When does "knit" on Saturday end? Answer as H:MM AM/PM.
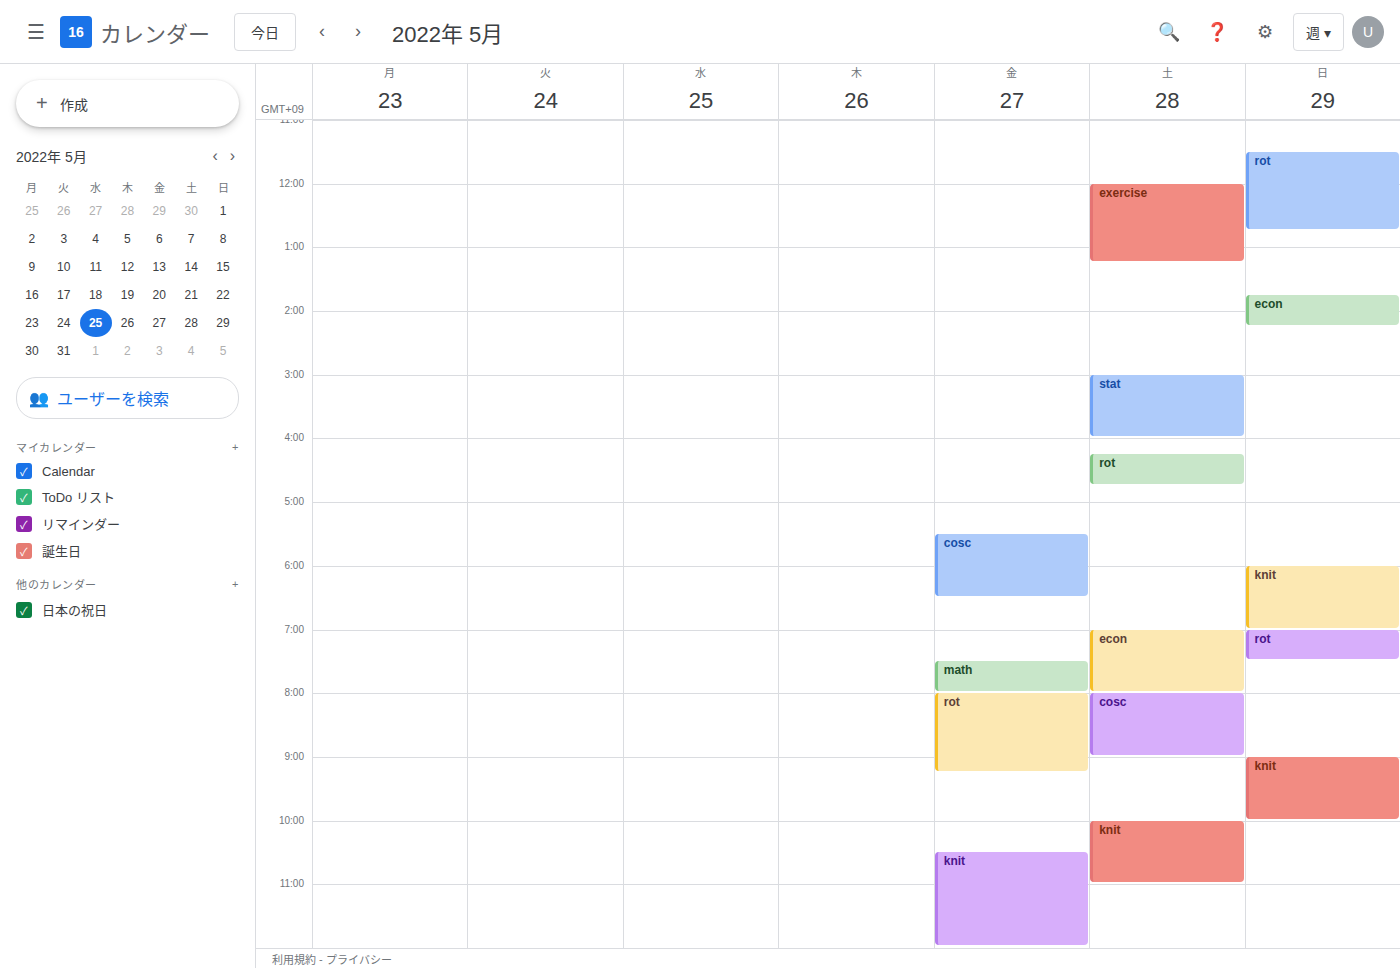
11:00 PM